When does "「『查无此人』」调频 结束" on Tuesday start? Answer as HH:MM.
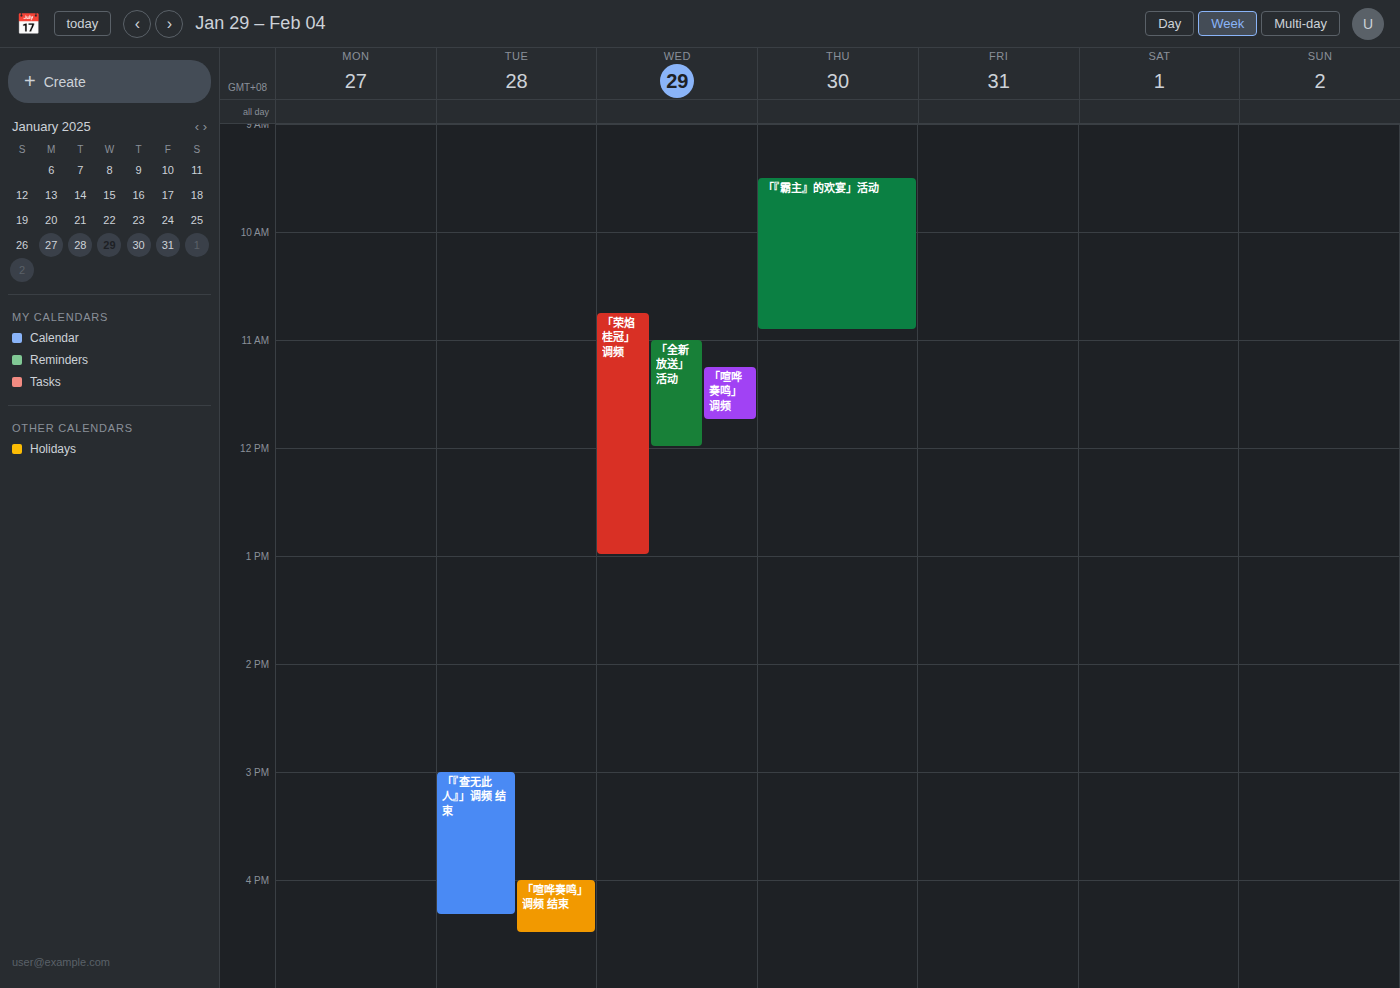
15:00